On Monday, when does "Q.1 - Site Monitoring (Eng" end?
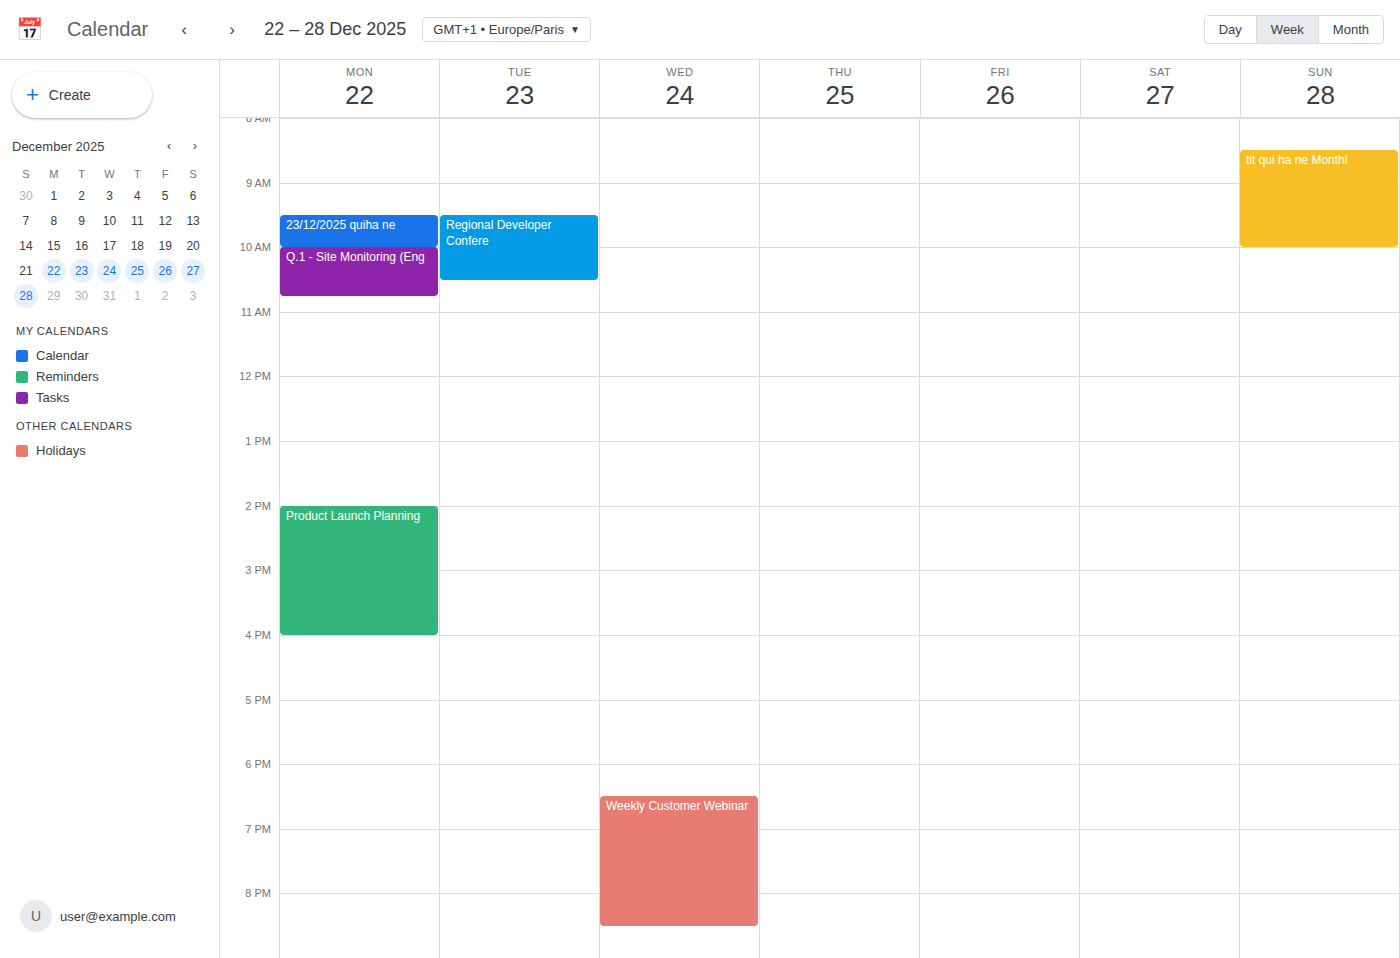
10:45 AM